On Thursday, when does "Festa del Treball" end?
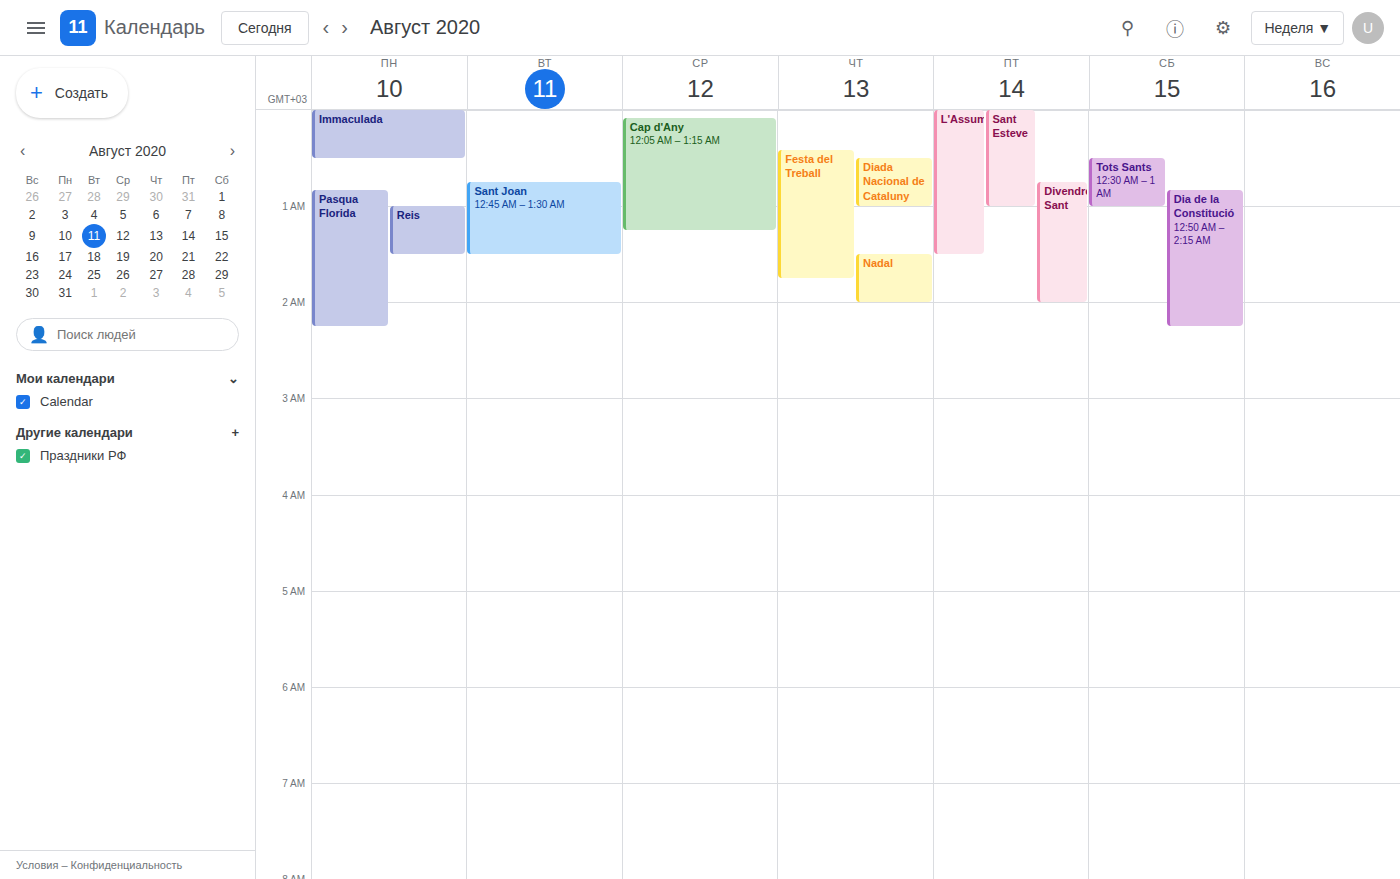
1:45 AM